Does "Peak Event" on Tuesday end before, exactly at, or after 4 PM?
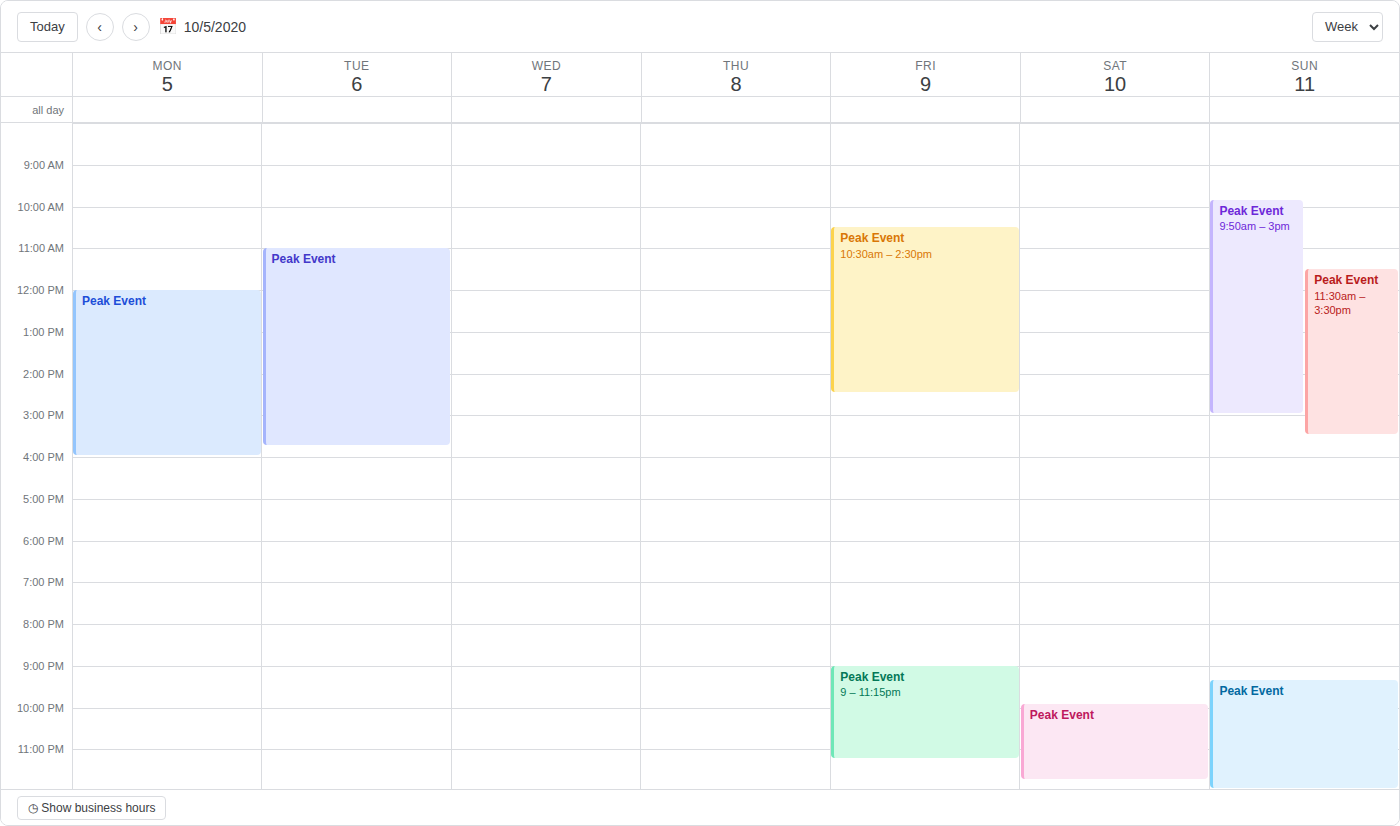
3:45 PM -- before 4 PM, 15 minutes above the 4 PM line.